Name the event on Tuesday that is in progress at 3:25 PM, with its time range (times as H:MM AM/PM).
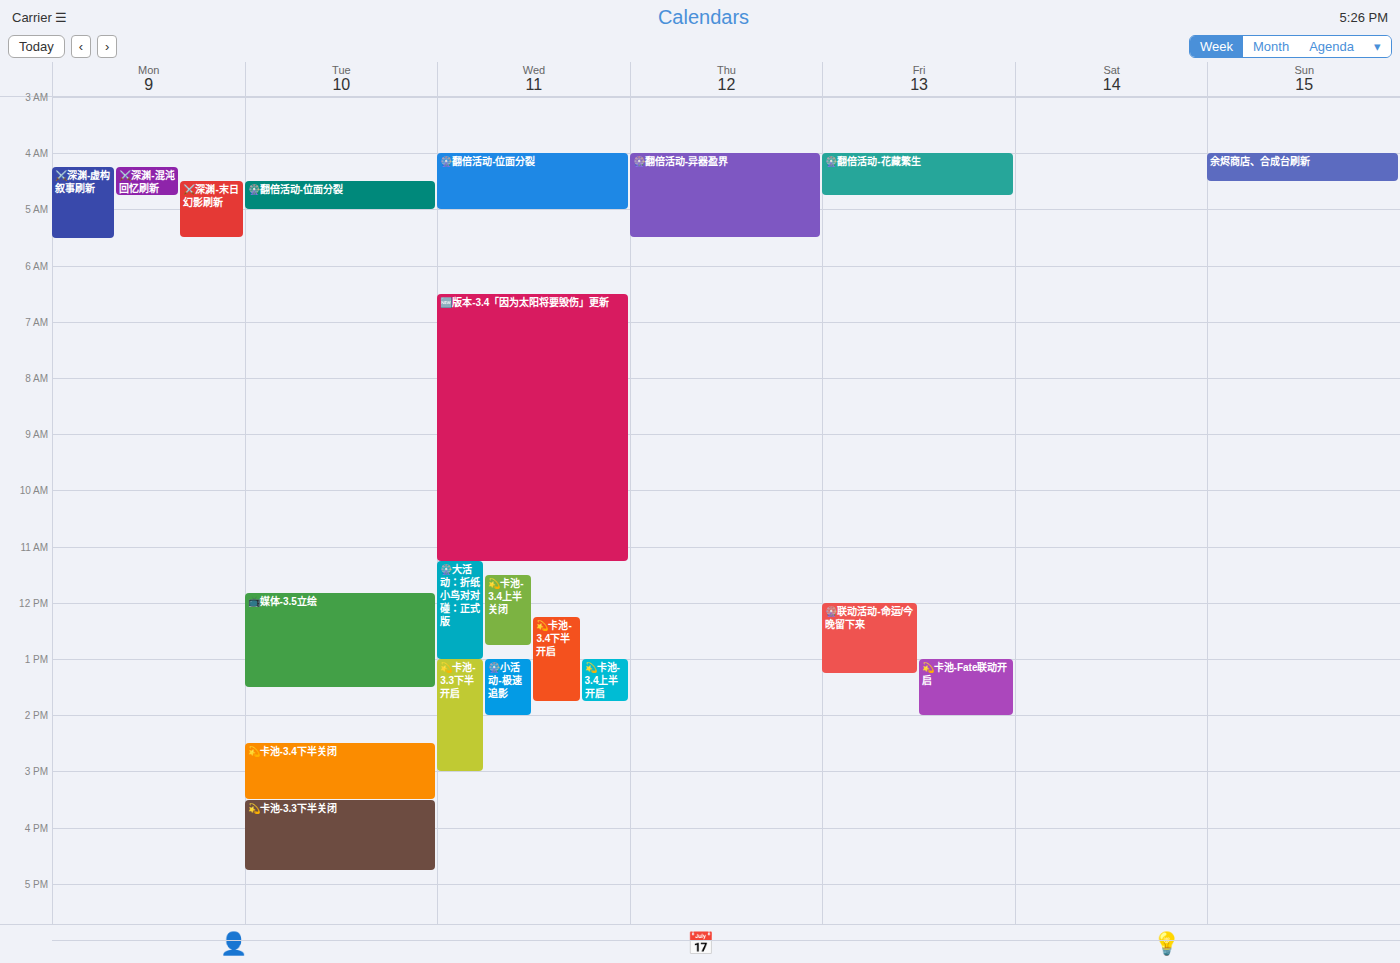
"💫卡池-3.4下半关闭", 2:30 PM to 3:30 PM